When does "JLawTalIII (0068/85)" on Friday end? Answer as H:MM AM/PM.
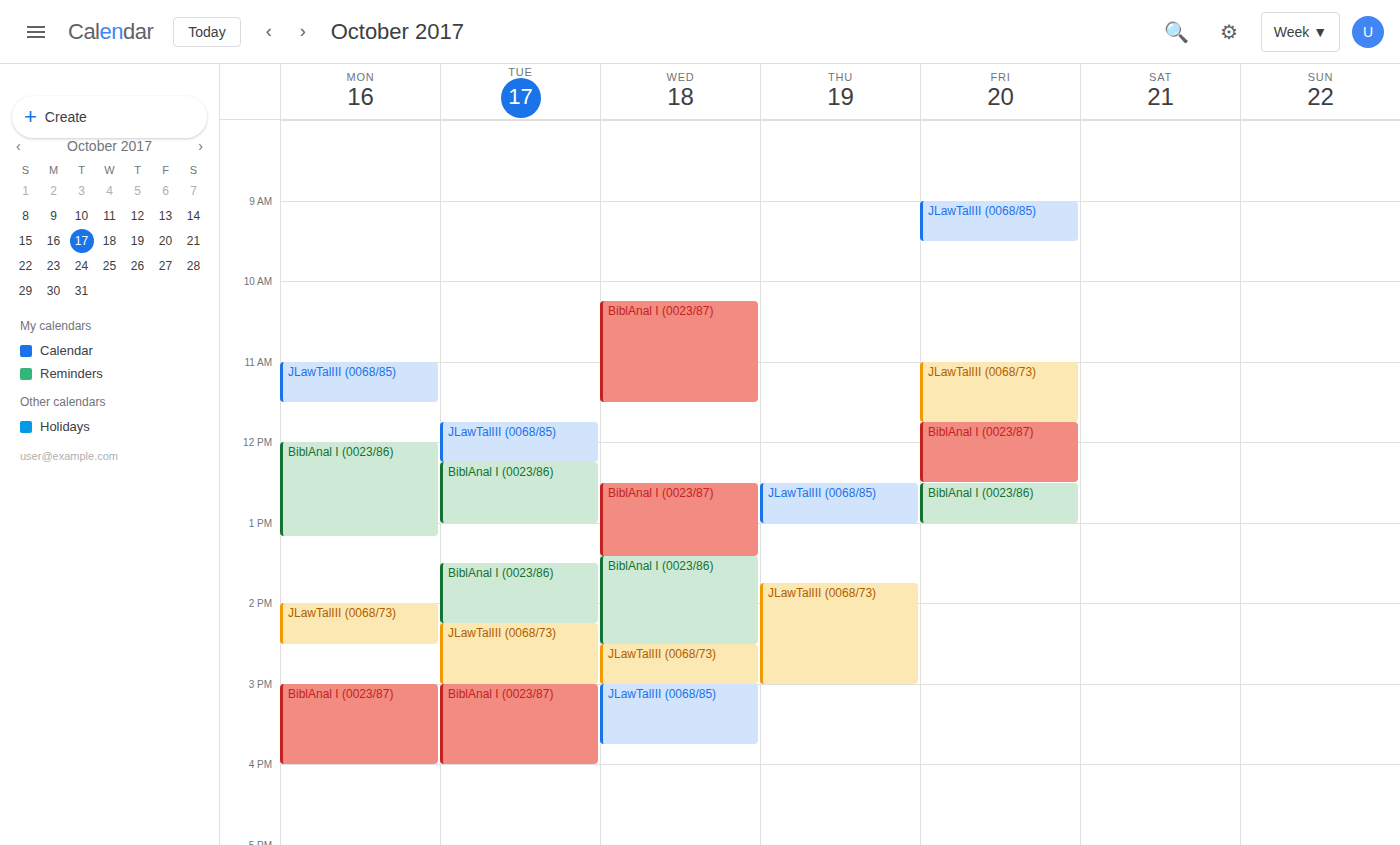
9:30 AM